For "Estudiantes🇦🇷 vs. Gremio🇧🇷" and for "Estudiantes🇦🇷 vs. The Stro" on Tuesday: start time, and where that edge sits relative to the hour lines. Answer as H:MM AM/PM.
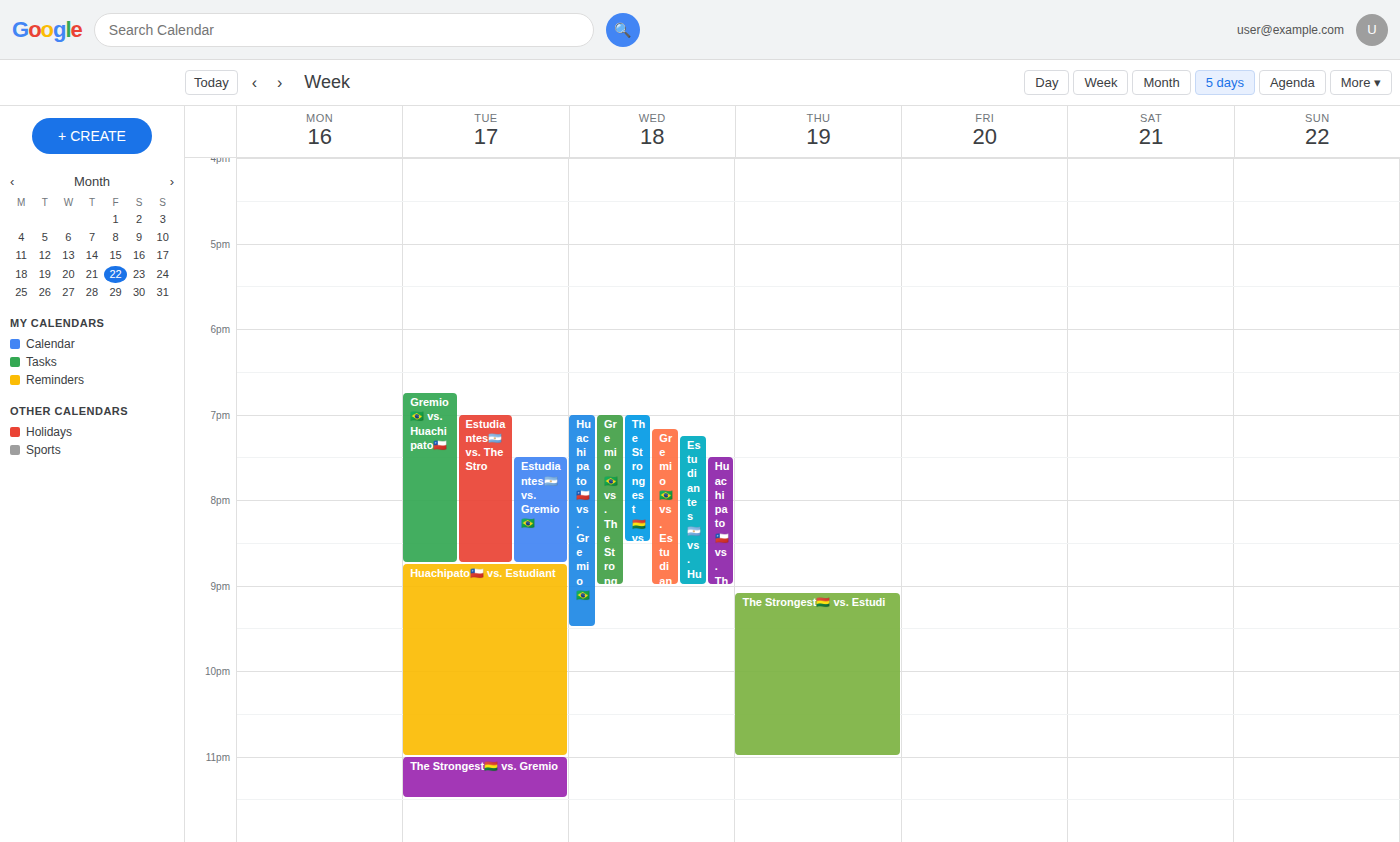
"Estudiantes🇦🇷 vs. Gremio🇧🇷": 7:30 PM, halfway between the 7 PM and 8 PM lines. "Estudiantes🇦🇷 vs. The Stro": 7:00 PM, exactly on the 7 PM line.